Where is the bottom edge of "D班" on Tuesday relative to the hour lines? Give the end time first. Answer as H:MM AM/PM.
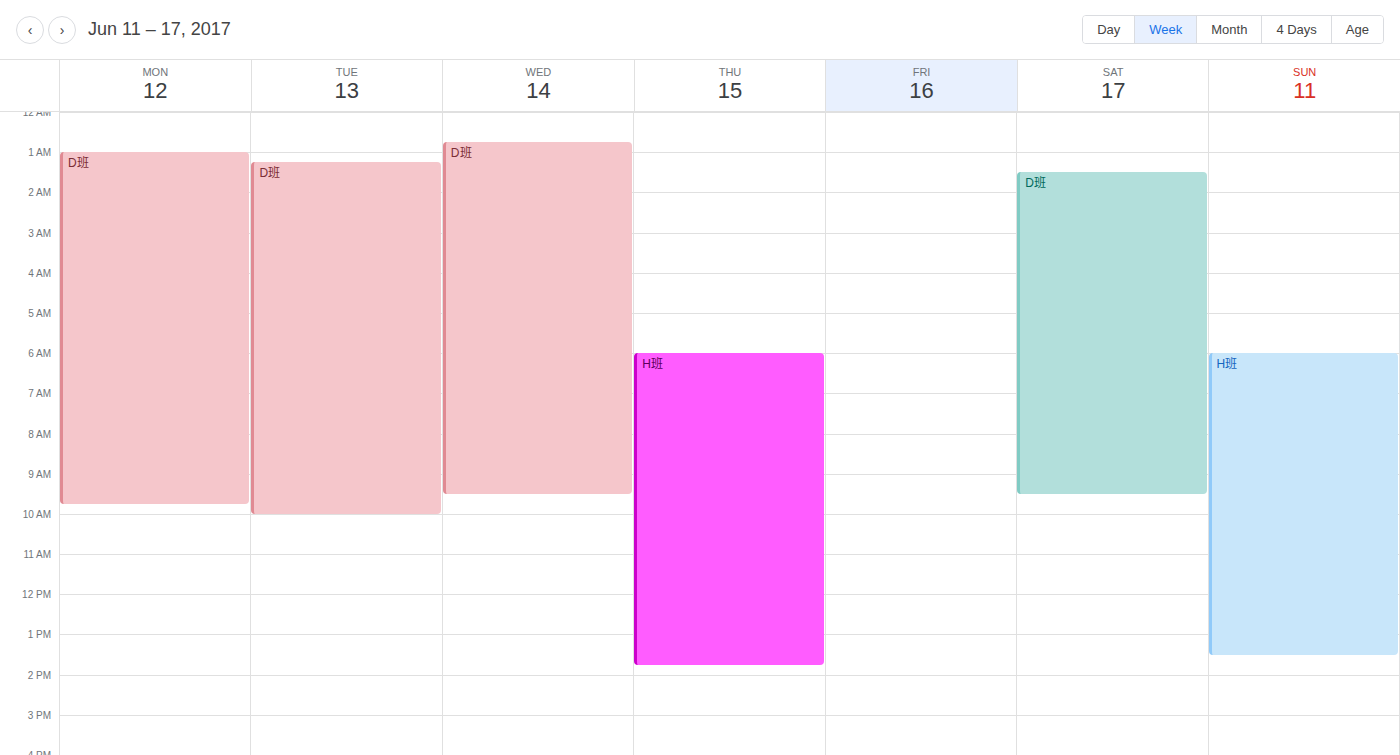
10:00 AM -- exactly on the 10 AM line.